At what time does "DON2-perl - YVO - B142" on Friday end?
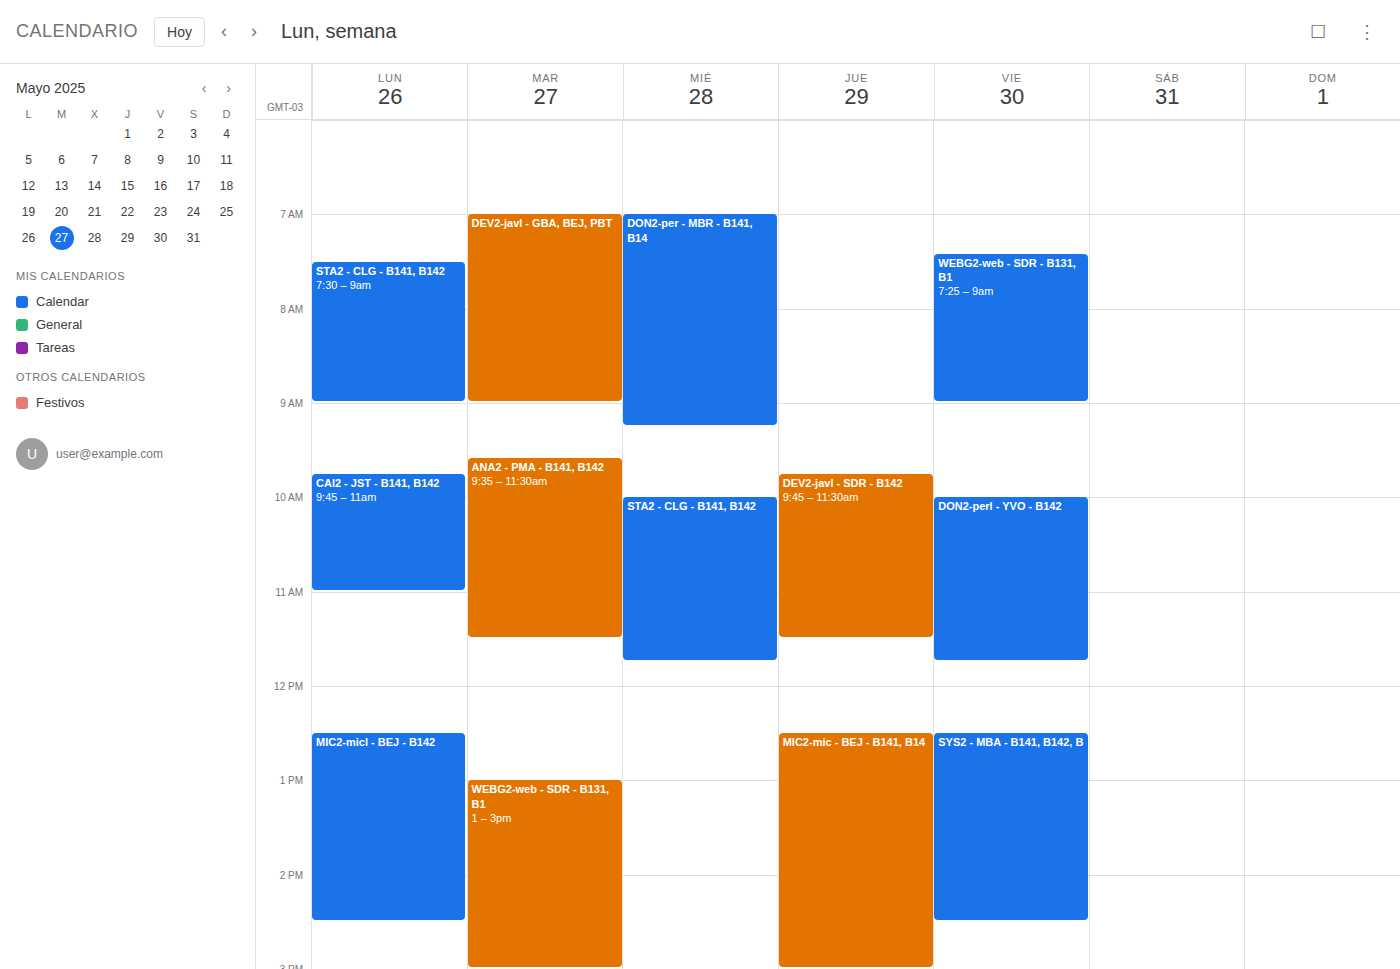
11:45 AM